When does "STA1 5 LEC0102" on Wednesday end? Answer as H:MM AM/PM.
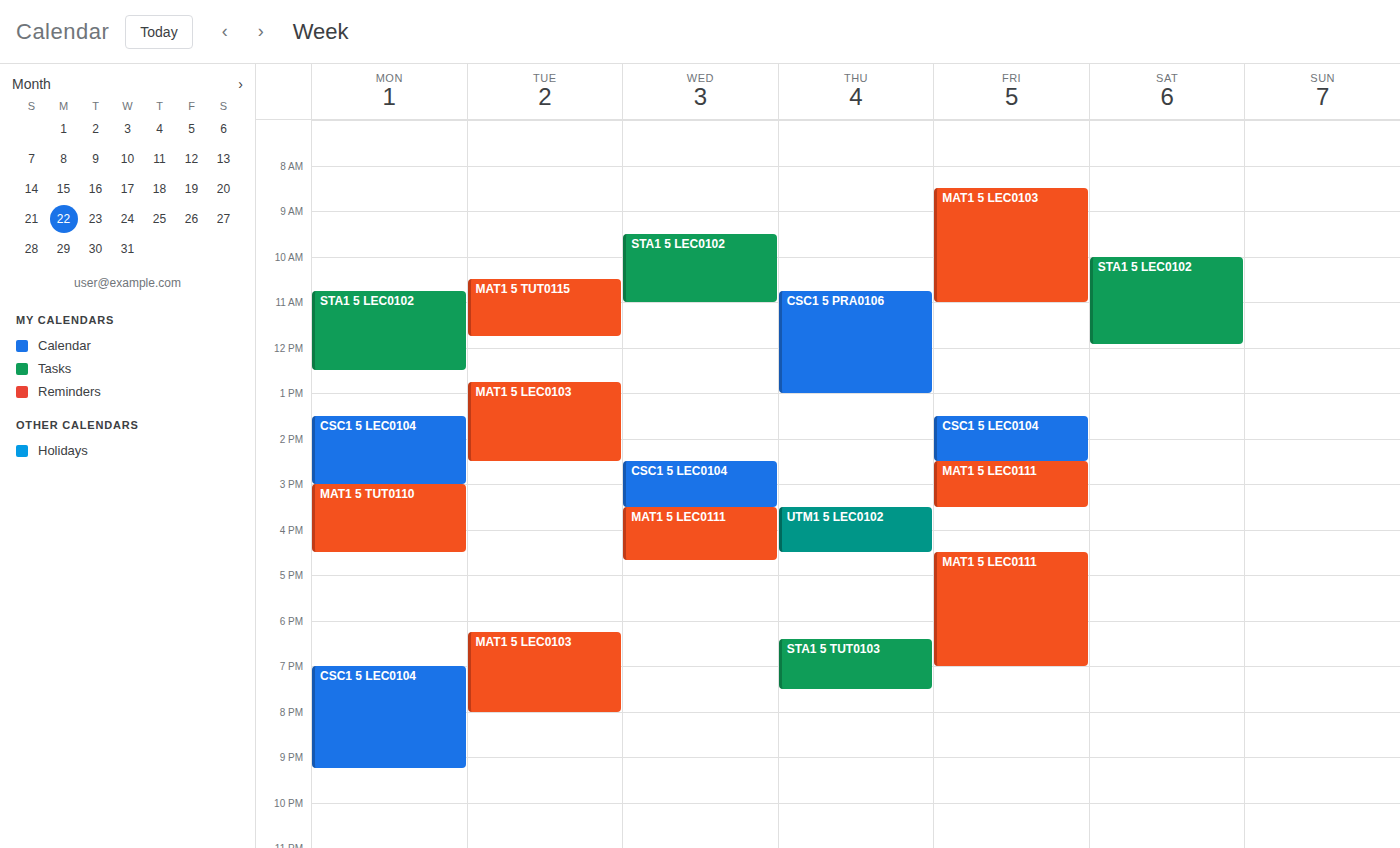
11:00 AM